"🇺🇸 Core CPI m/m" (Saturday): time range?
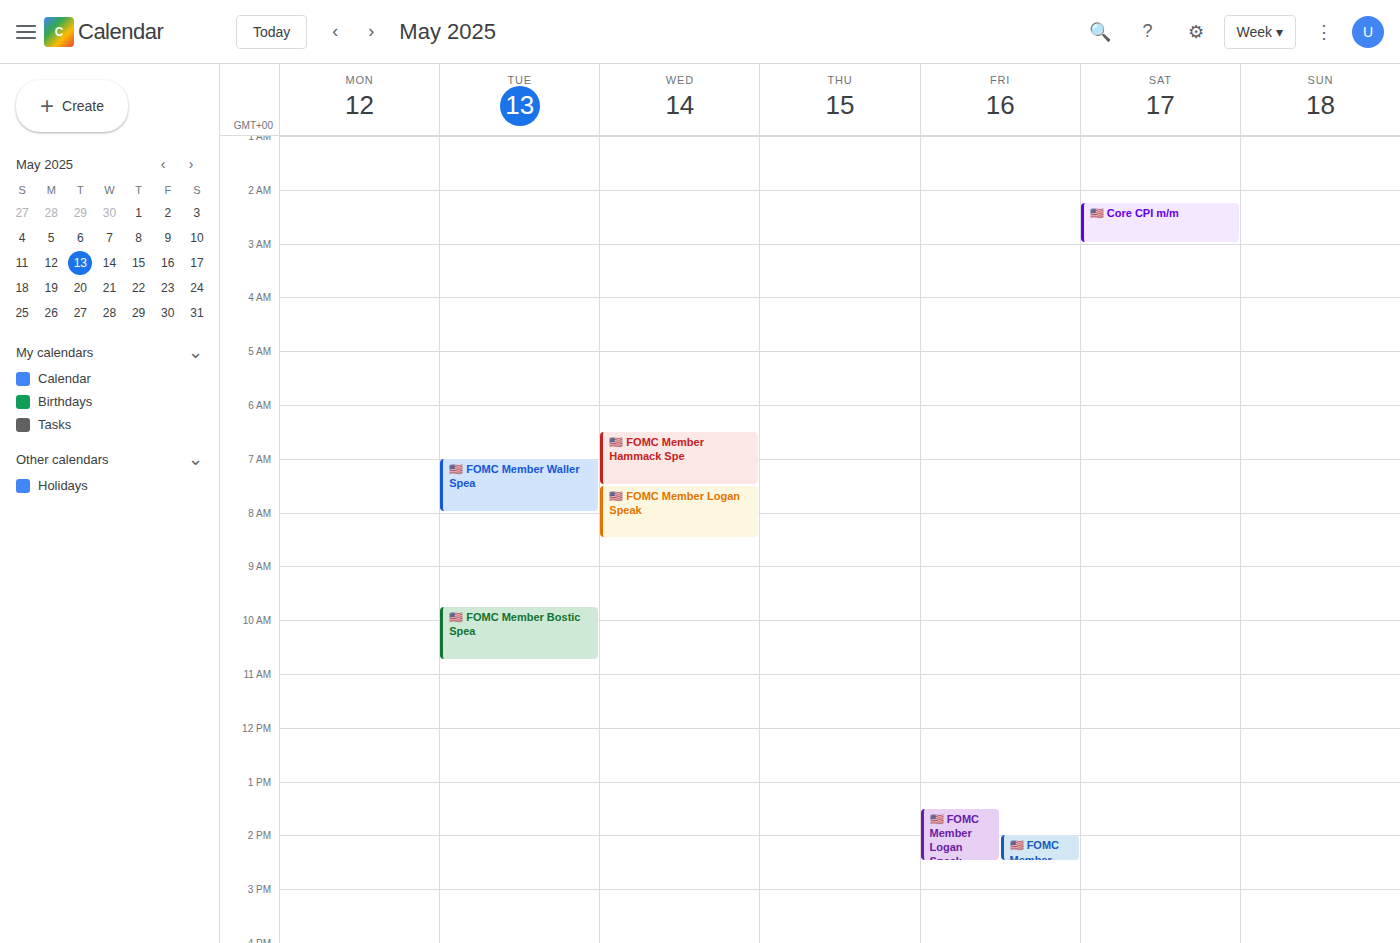
2:15 AM to 3:00 AM